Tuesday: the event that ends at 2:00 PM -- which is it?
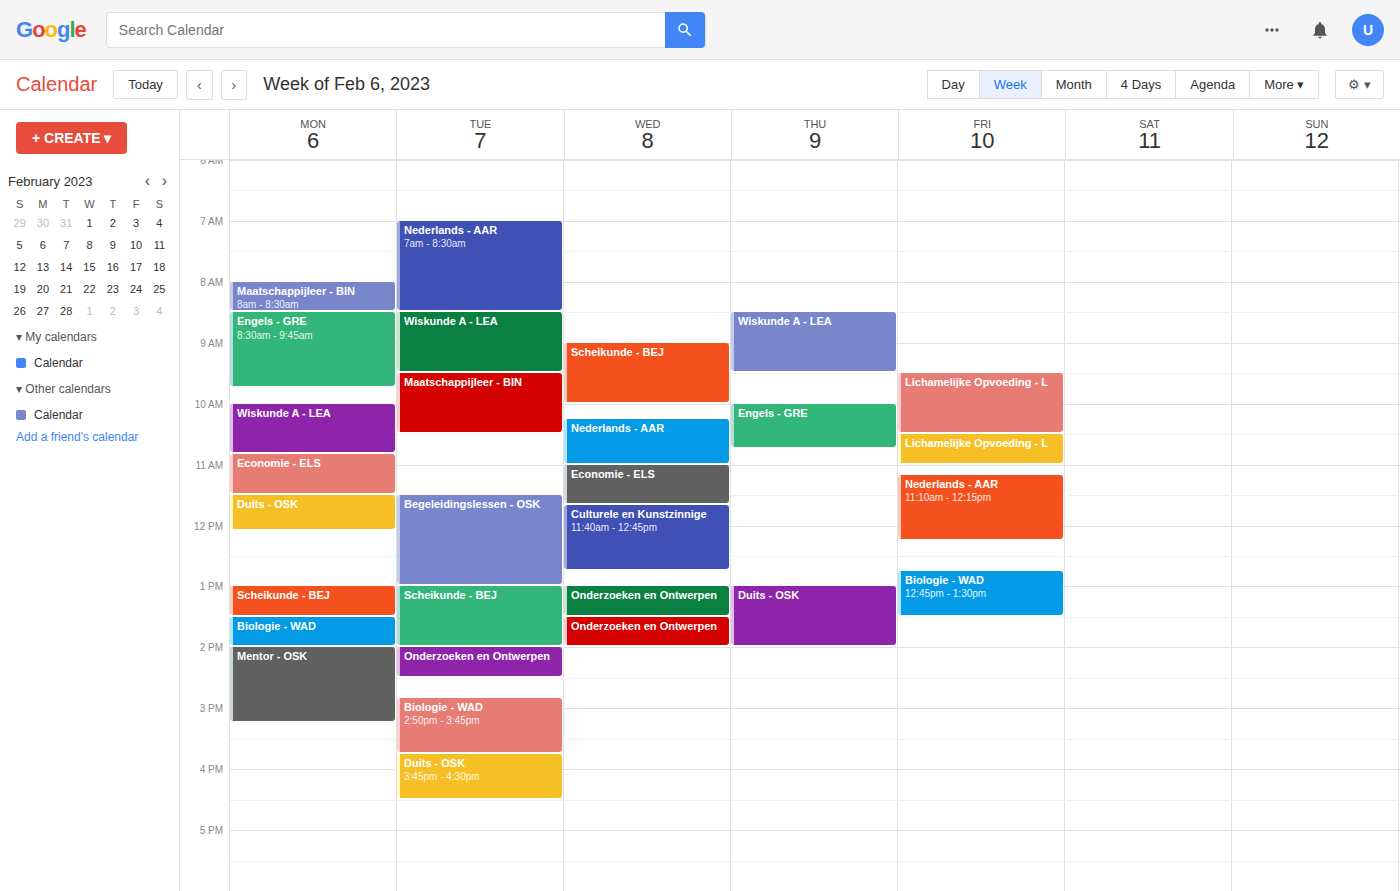
"Scheikunde - BEJ"